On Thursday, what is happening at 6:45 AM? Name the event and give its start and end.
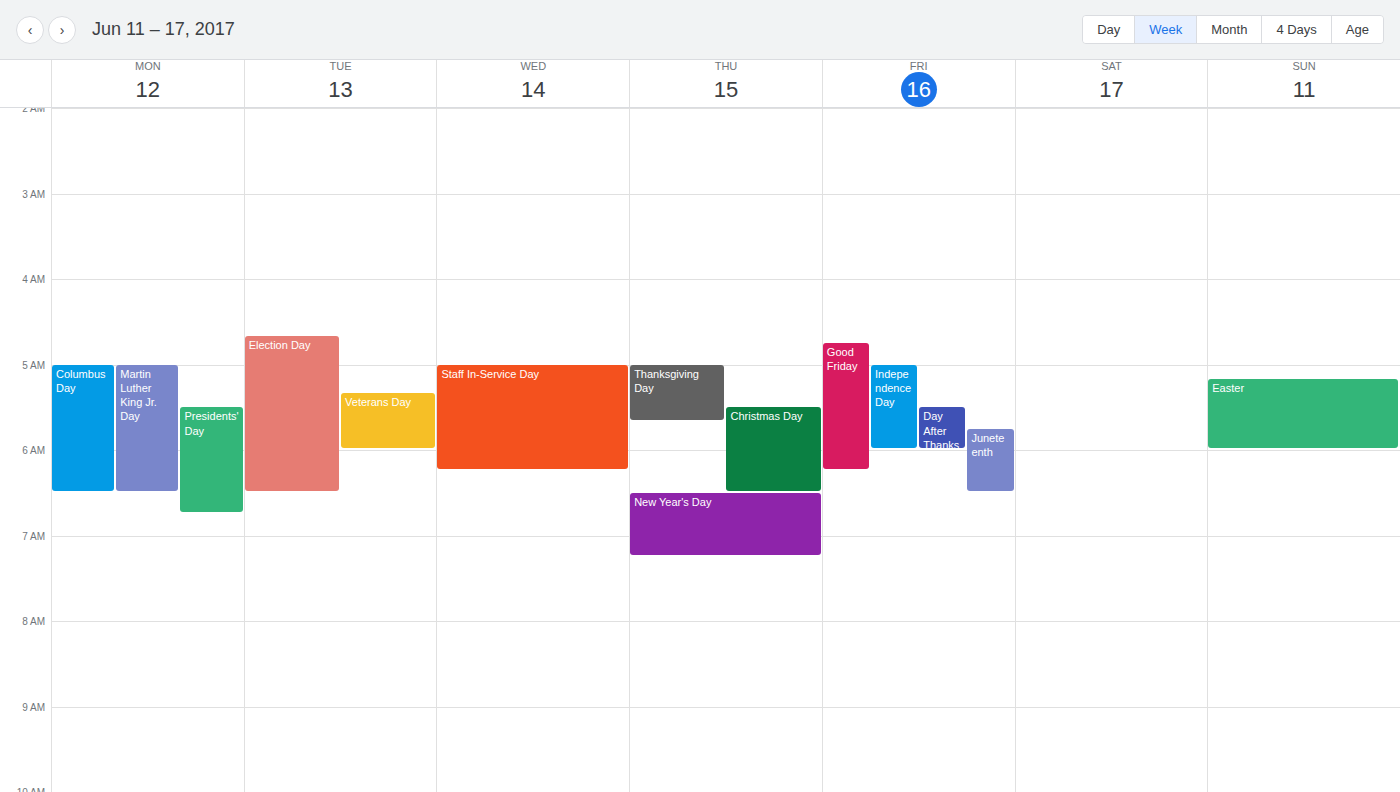
"New Year's Day", 6:30 AM to 7:15 AM